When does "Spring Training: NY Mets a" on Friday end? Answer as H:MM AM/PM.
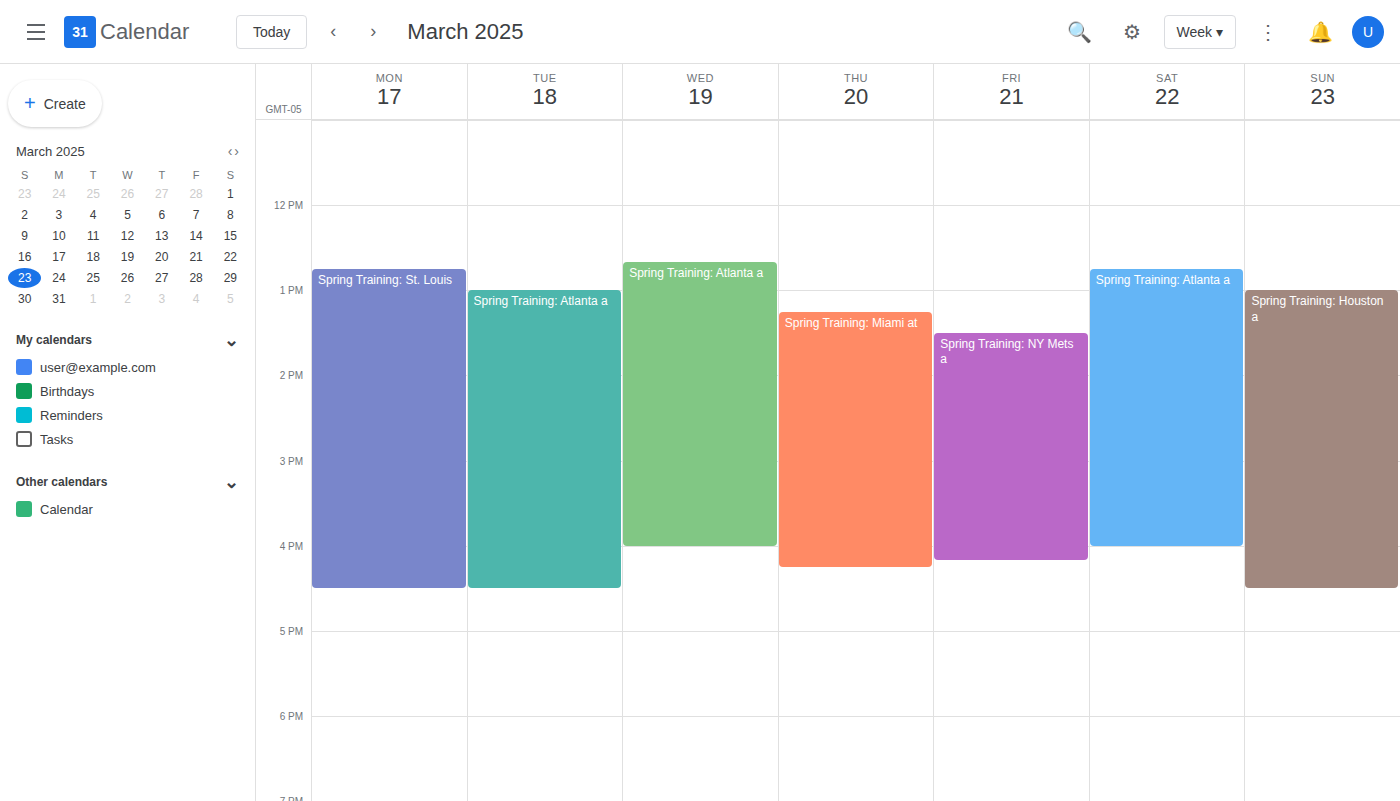
4:10 PM